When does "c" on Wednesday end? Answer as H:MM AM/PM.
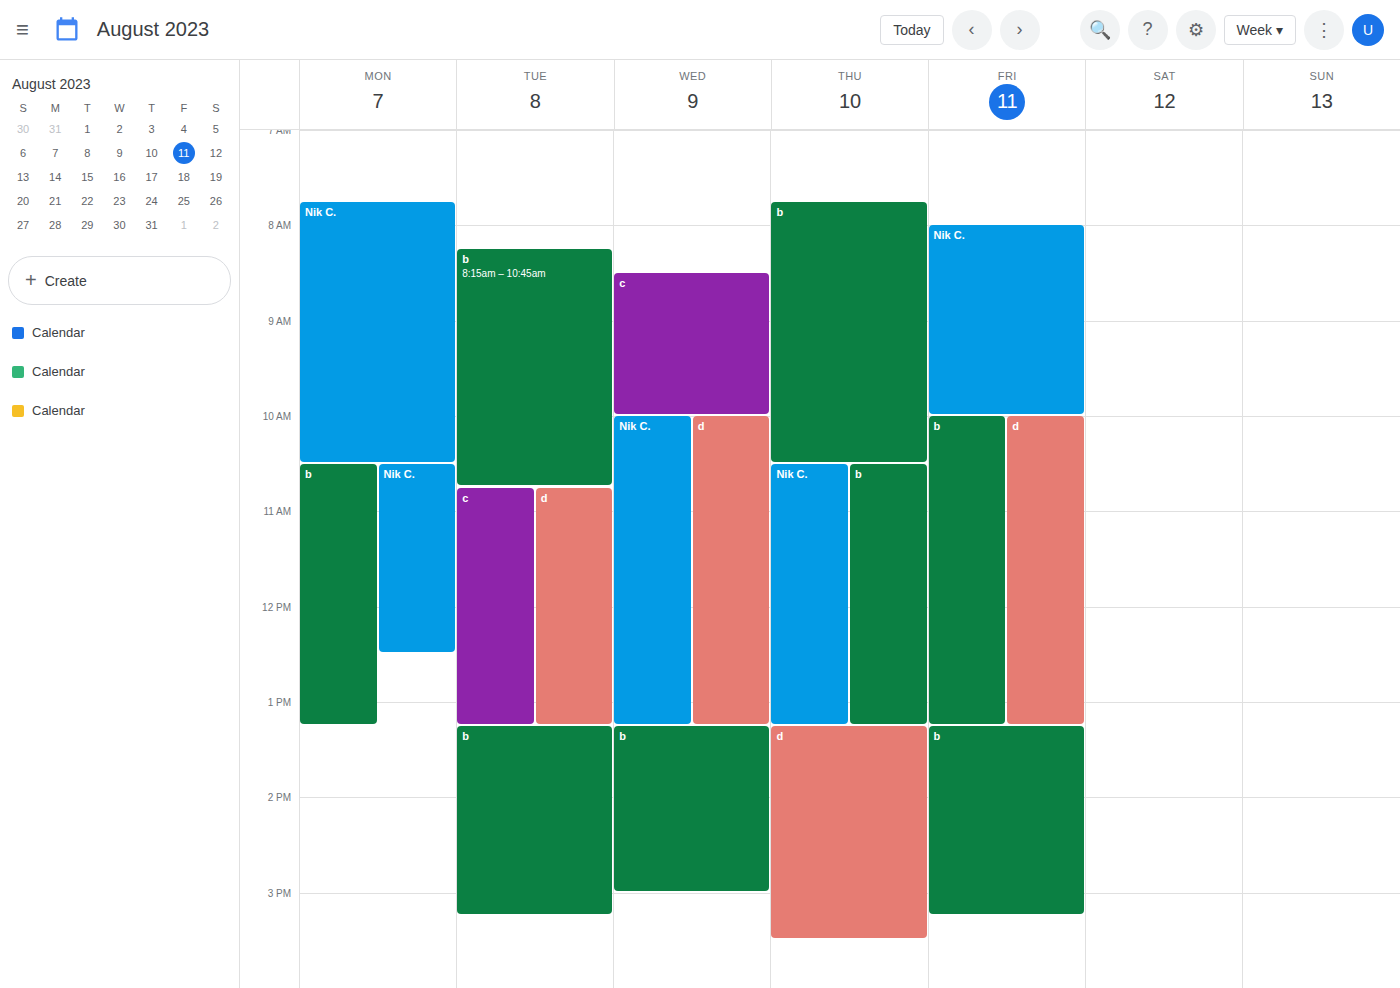
10:00 AM